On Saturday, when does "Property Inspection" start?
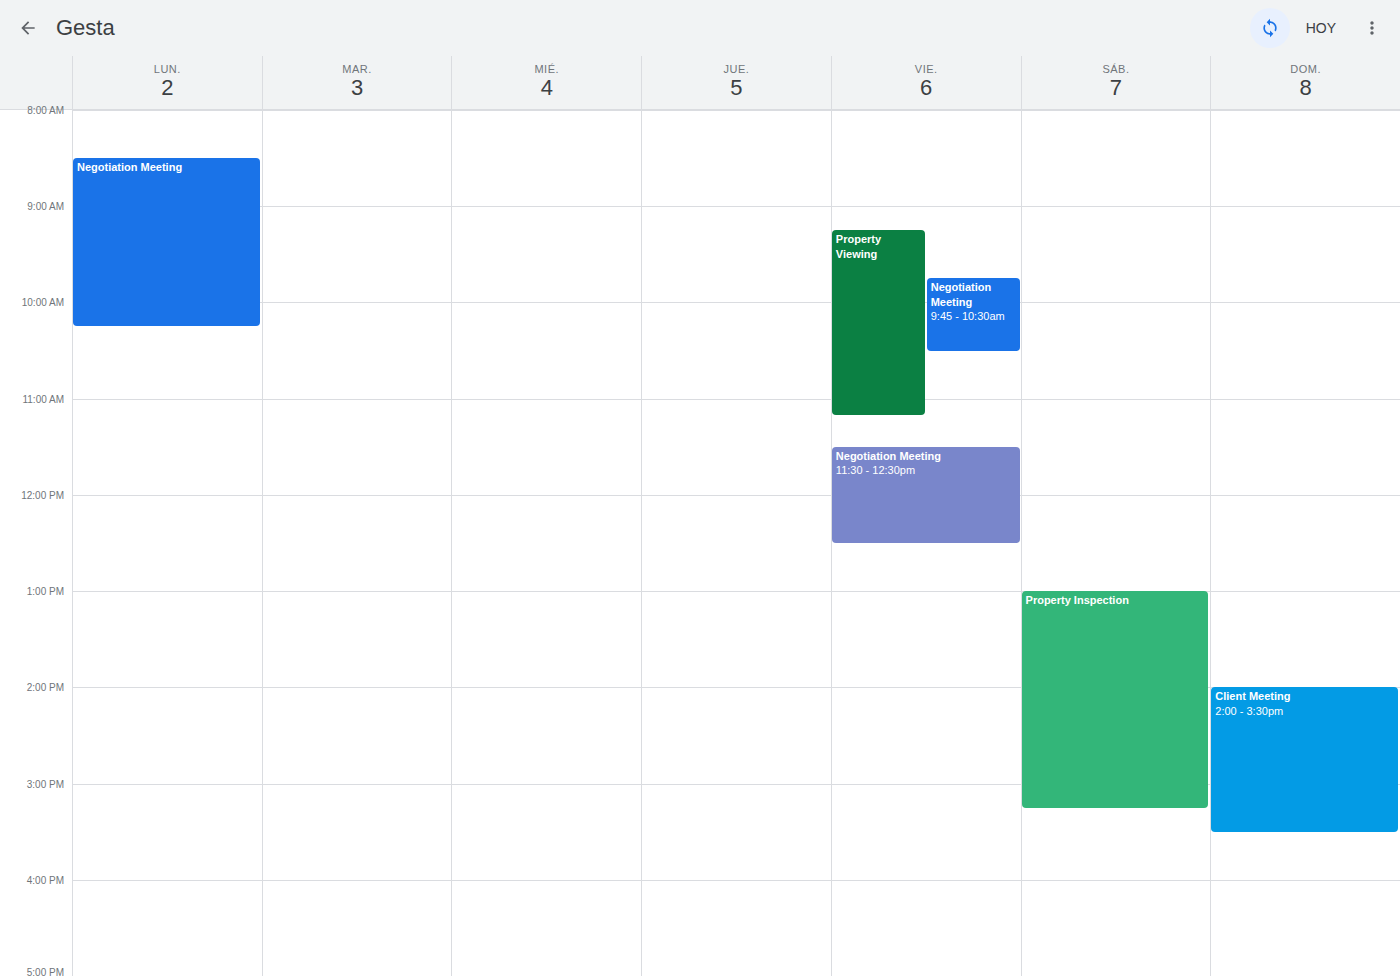
1:00 PM